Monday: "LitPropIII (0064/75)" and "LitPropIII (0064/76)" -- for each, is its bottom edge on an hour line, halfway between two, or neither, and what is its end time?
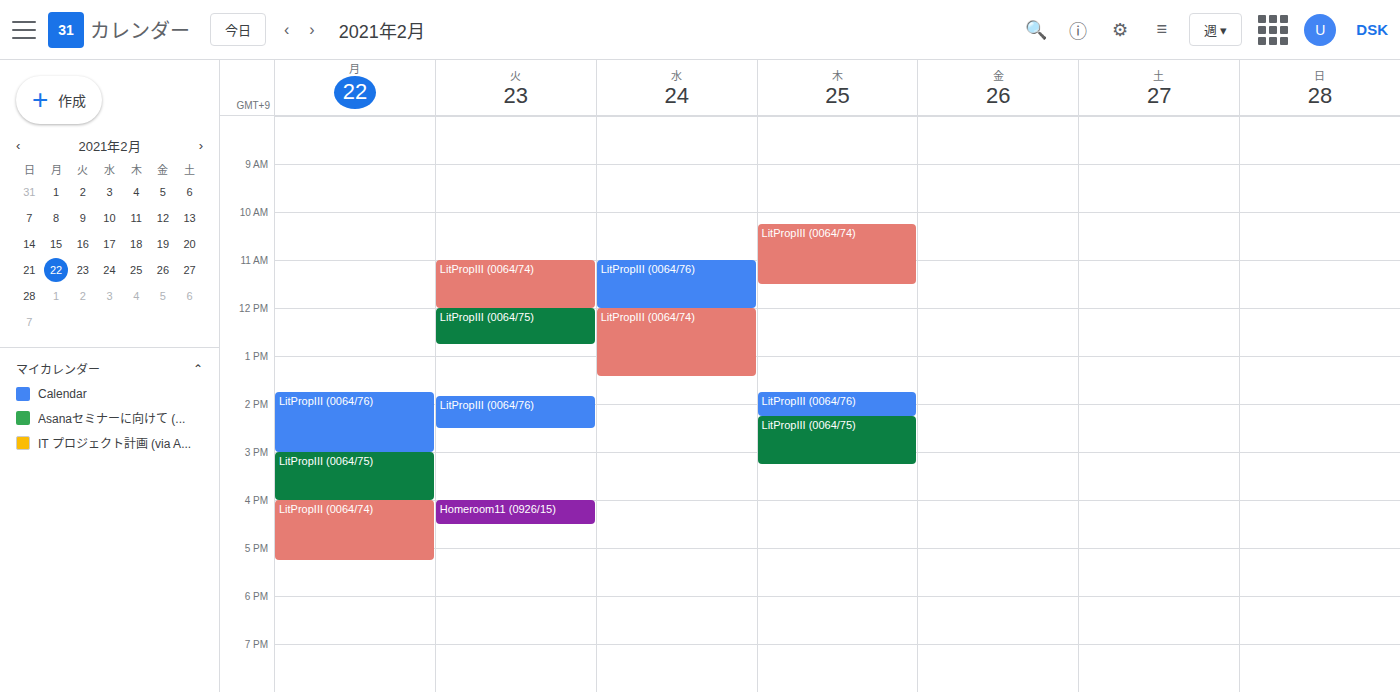
"LitPropIII (0064/75)": 16:00, exactly on the 16:00 line. "LitPropIII (0064/76)": 15:00, exactly on the 15:00 line.